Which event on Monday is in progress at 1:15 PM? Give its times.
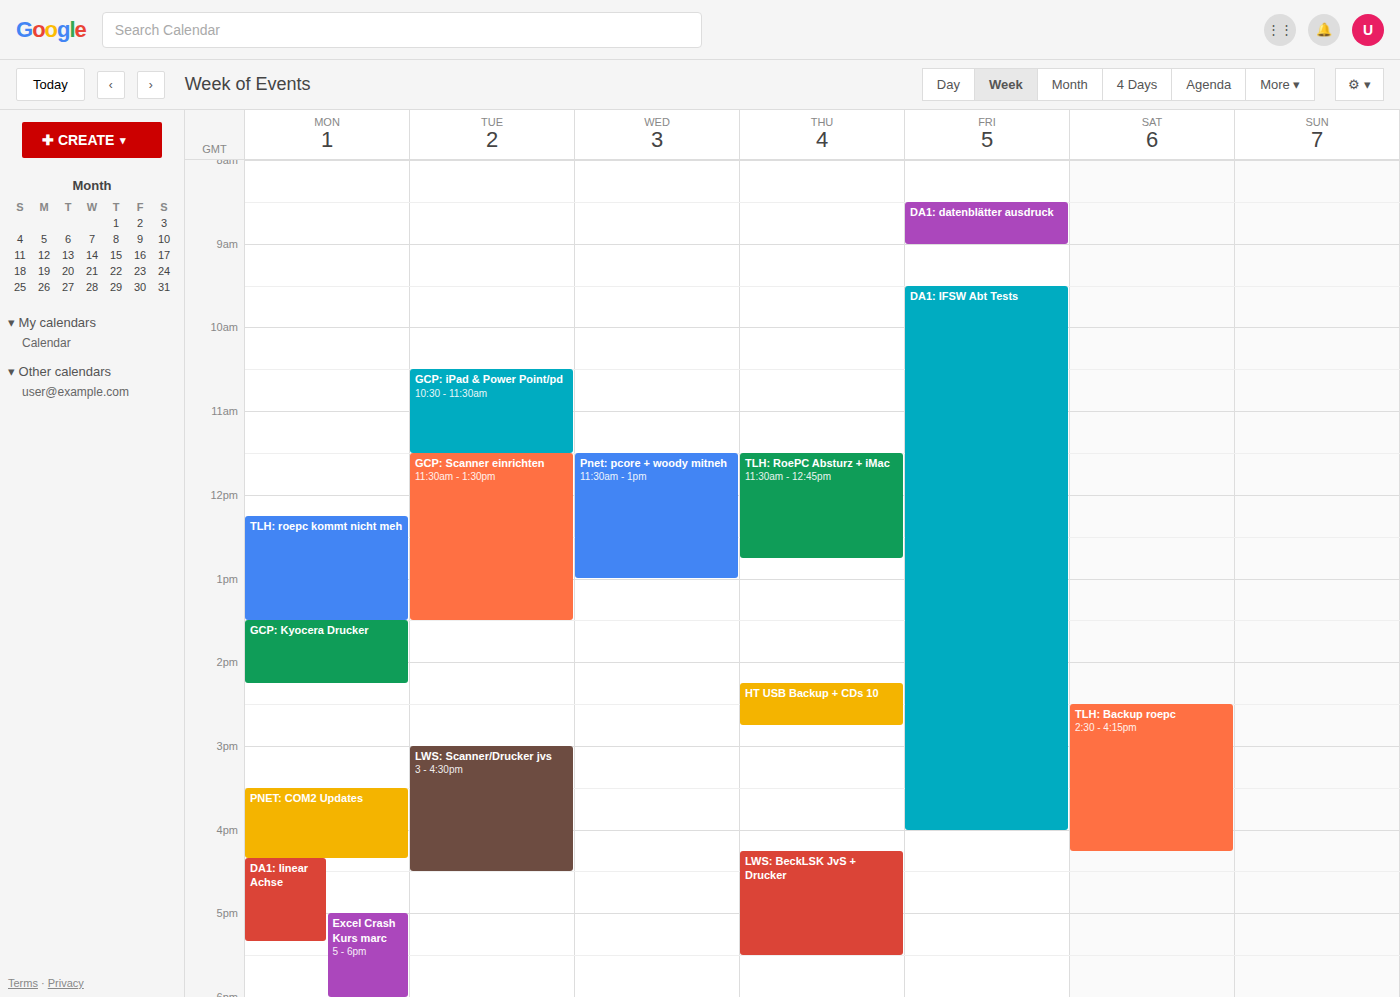
"TLH: roepc kommt nicht meh", 12:15 PM to 1:30 PM